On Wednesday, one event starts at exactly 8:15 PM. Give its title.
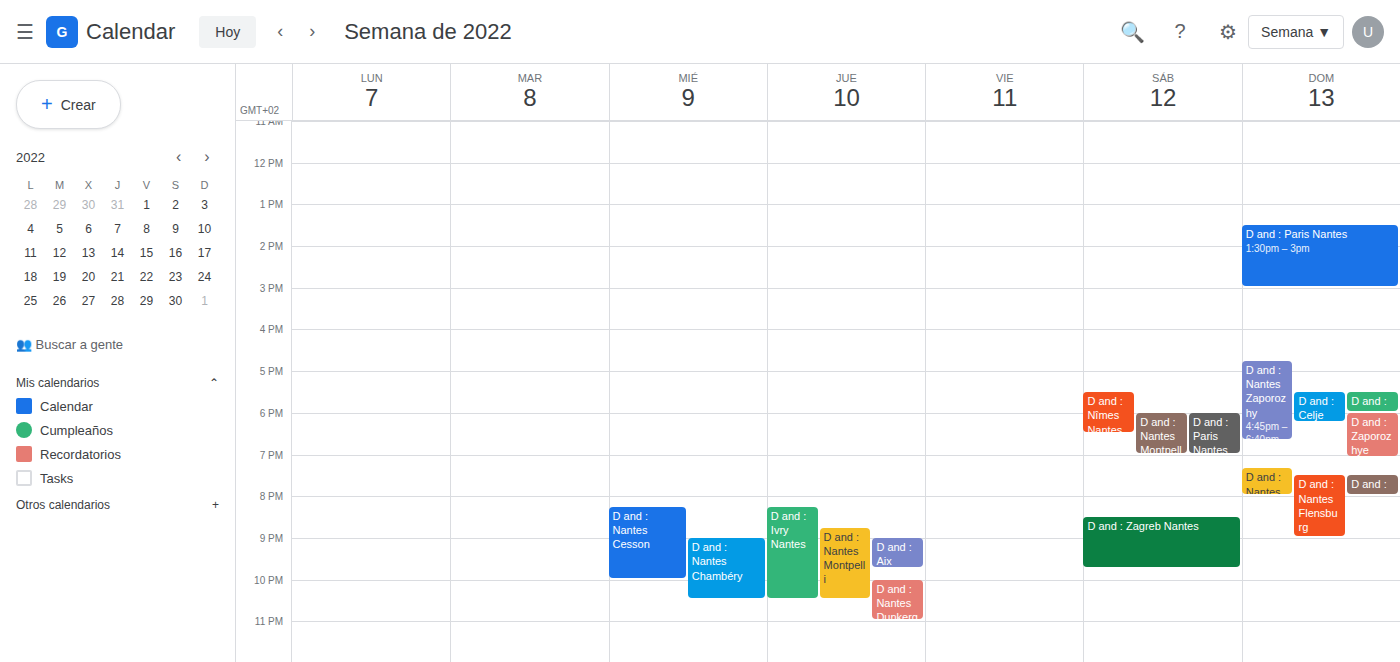
"D and : Nantes Cesson"